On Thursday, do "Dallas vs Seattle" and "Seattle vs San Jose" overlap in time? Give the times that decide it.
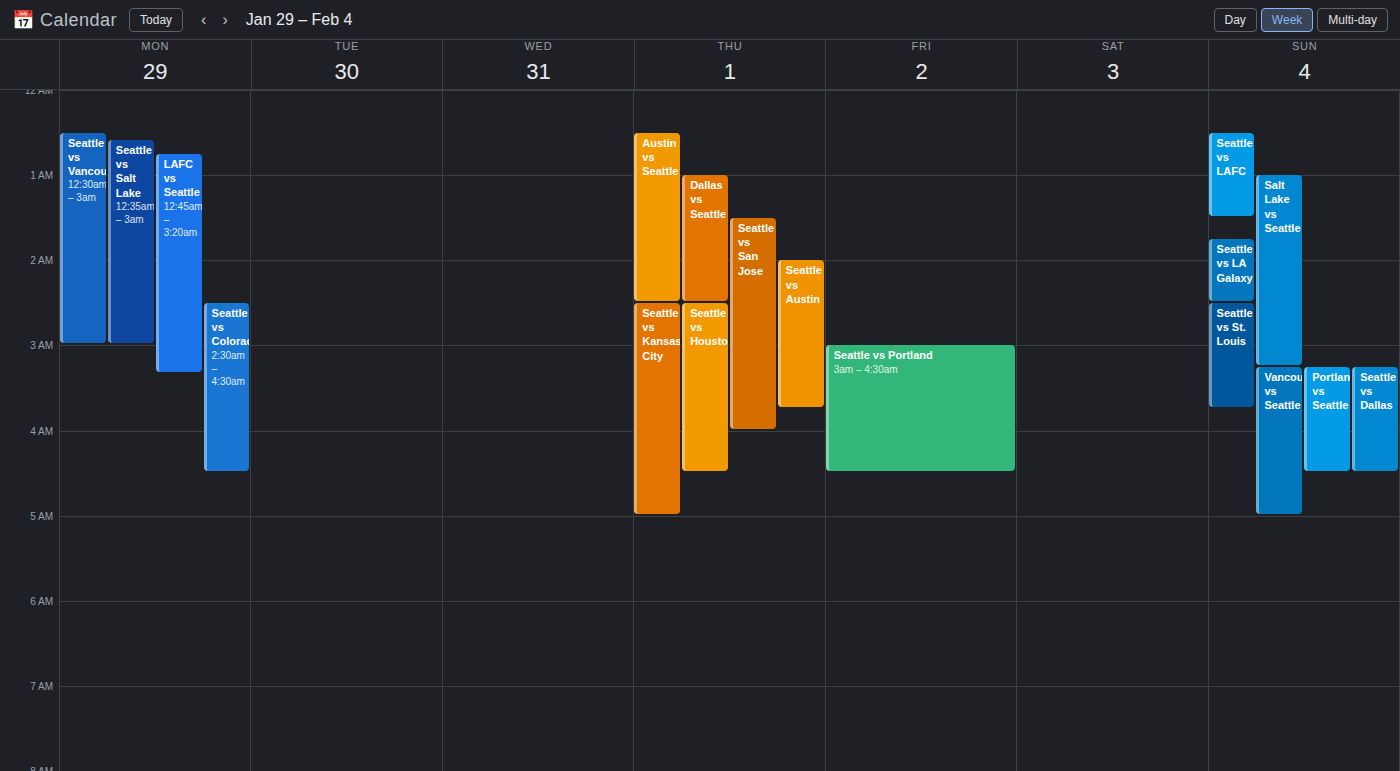
"Seattle vs San Jose" starts at 1:30 AM, before "Dallas vs Seattle" ends at 2:30 AM -- they overlap.